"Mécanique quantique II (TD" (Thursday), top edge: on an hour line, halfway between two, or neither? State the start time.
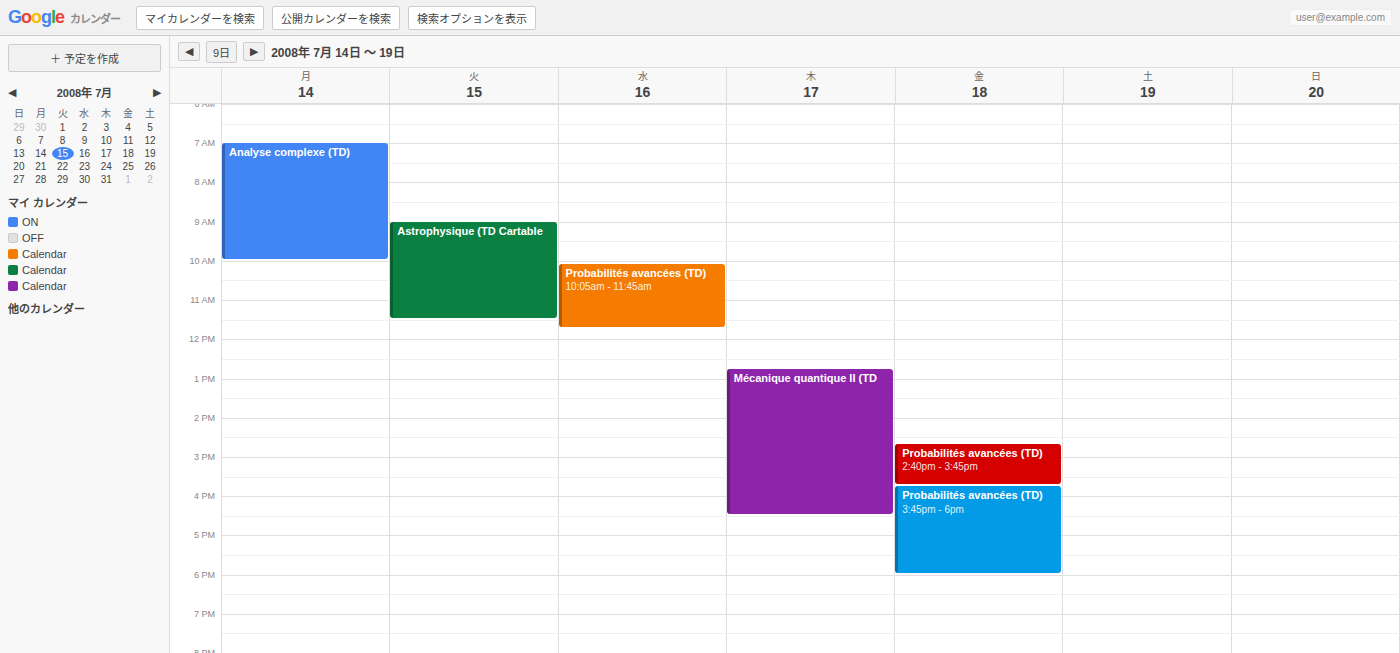
12:45 PM -- neither: three quarters of the way from the 12 PM line to the 1 PM line.